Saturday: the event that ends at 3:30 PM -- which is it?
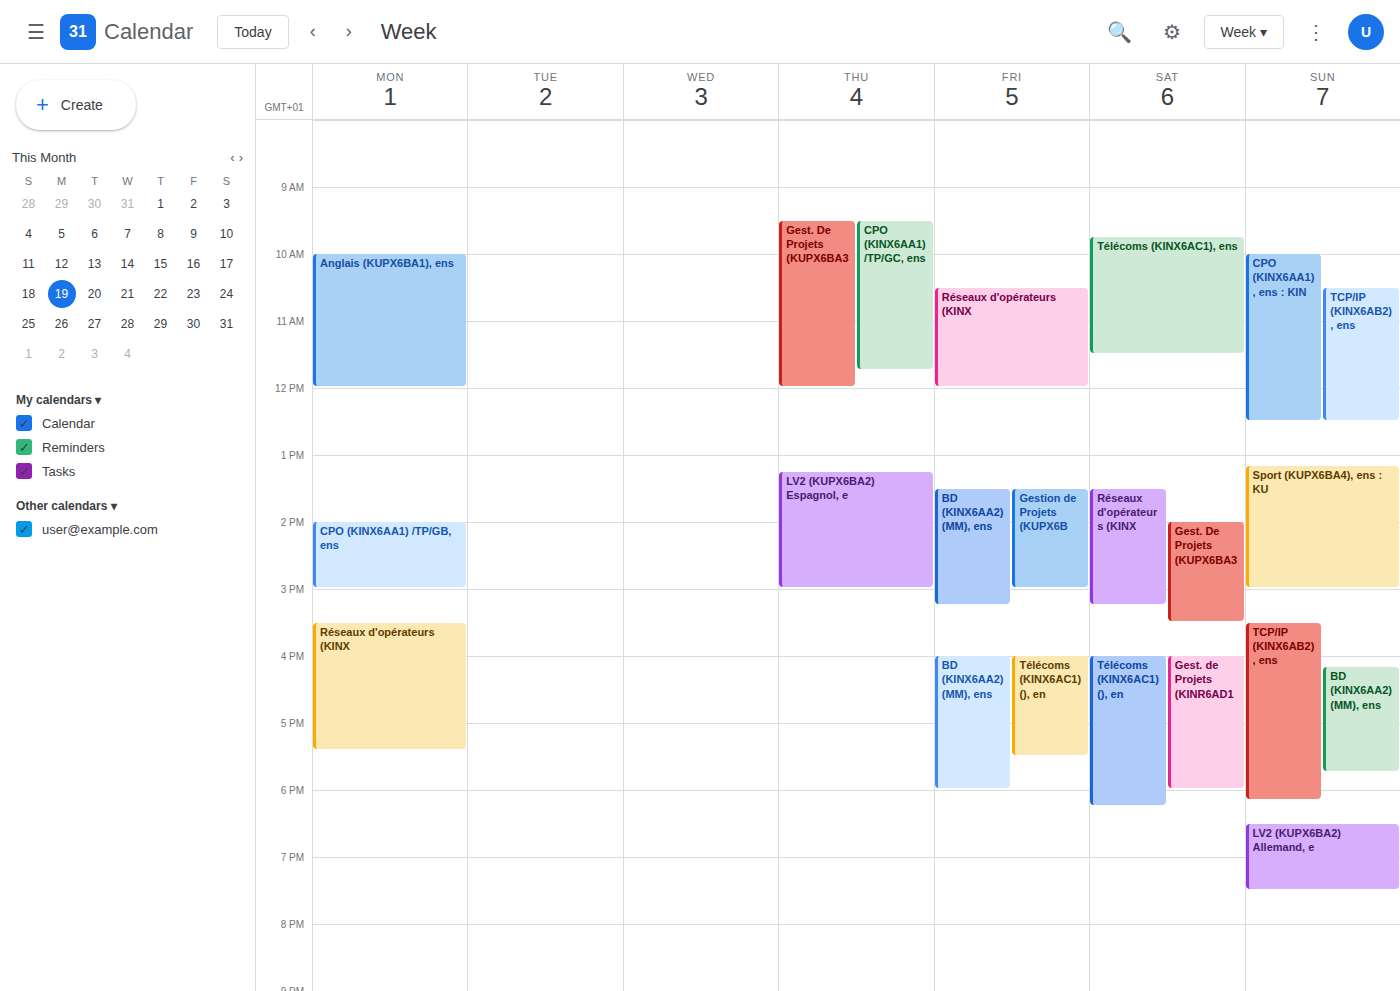
"Gest. De Projets (KUPX6BA3"